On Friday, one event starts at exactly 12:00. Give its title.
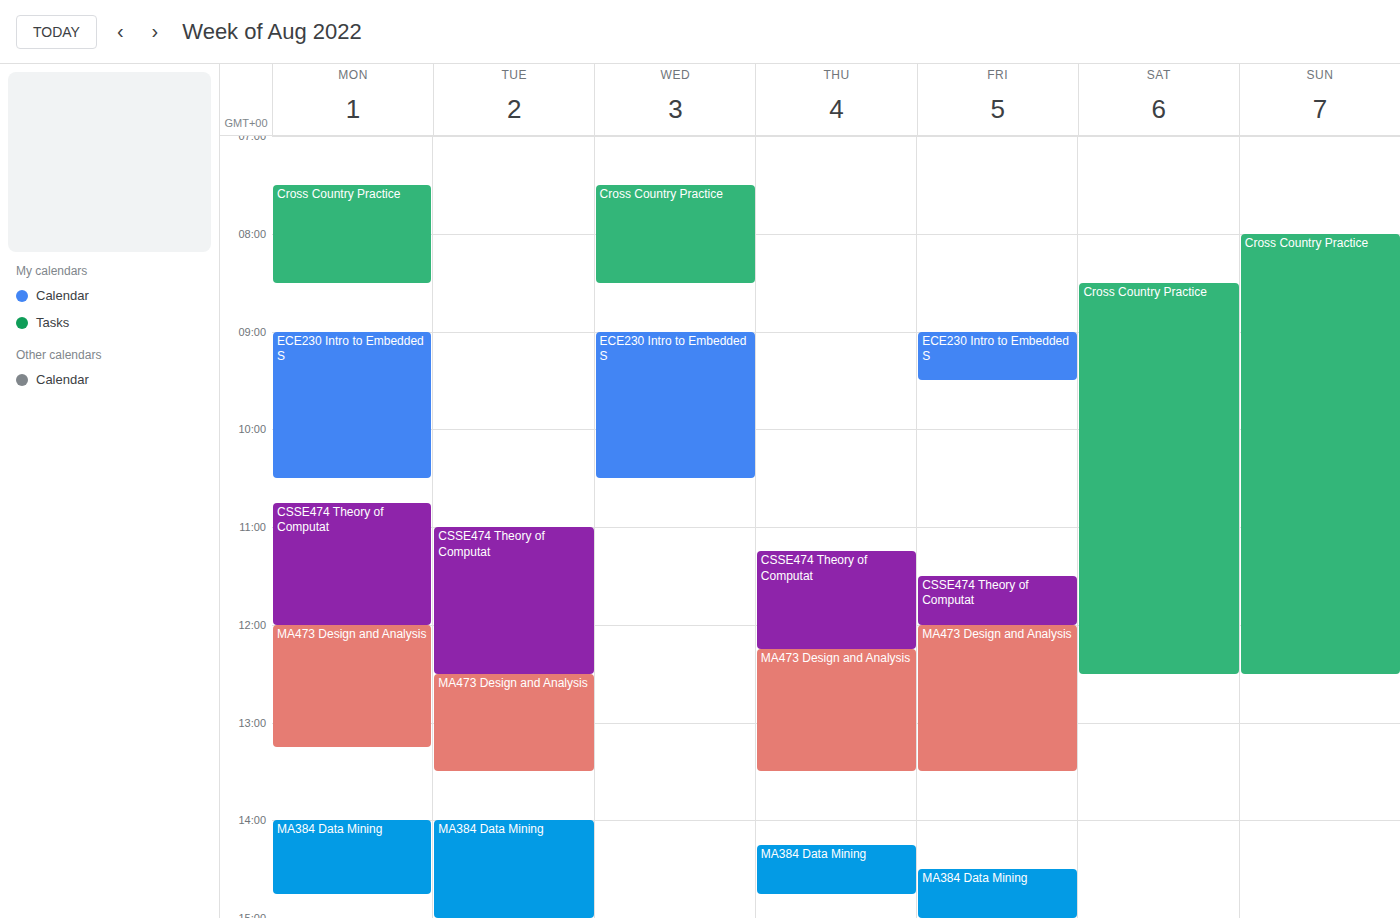
"MA473 Design and Analysis"